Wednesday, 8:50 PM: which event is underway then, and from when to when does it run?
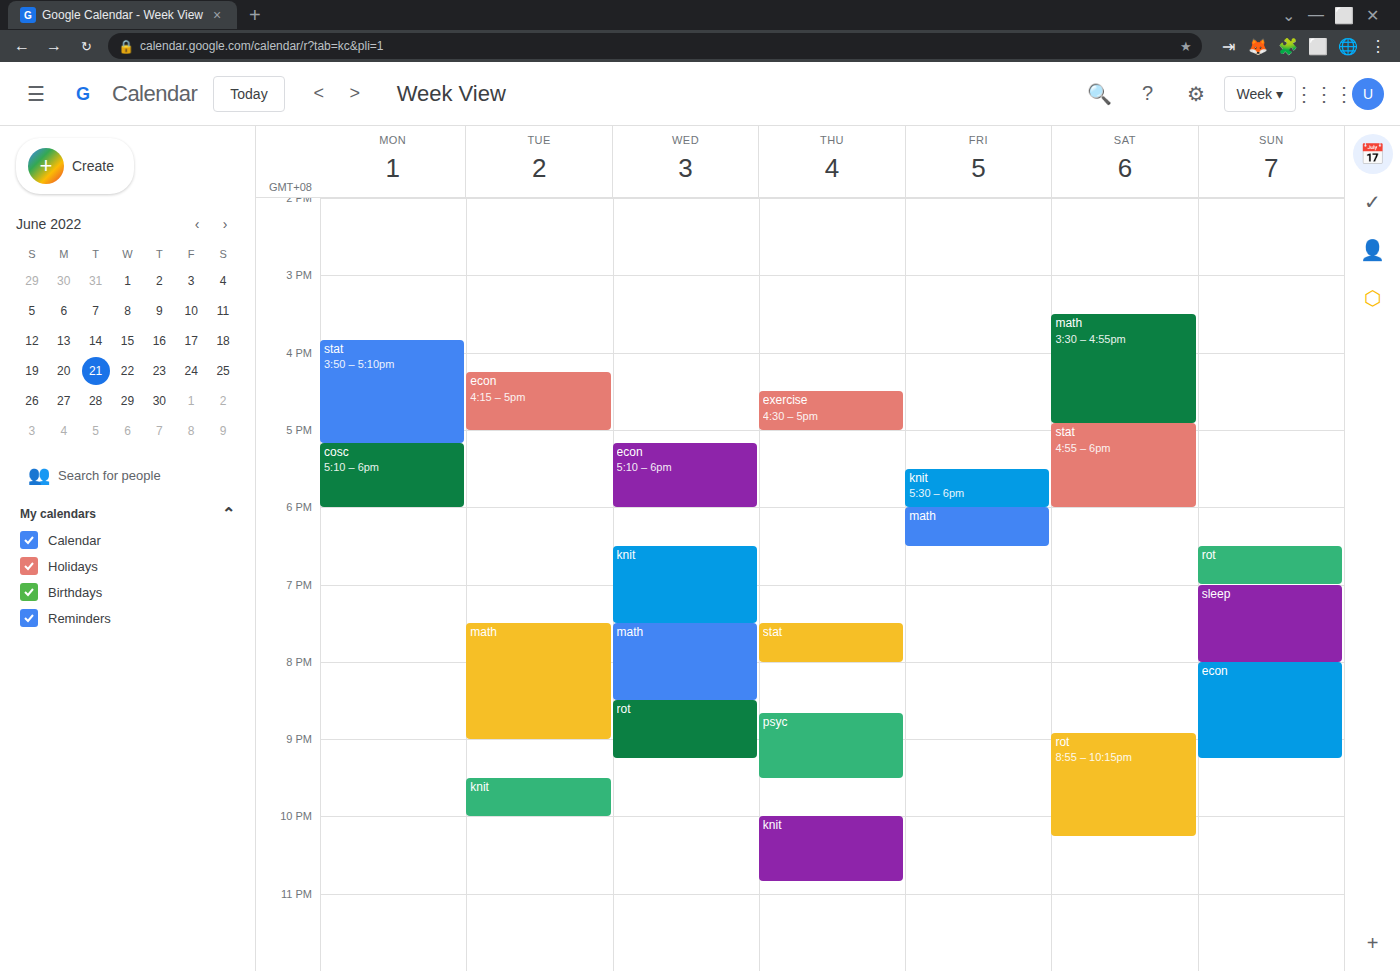
"rot", 8:30 PM to 9:15 PM